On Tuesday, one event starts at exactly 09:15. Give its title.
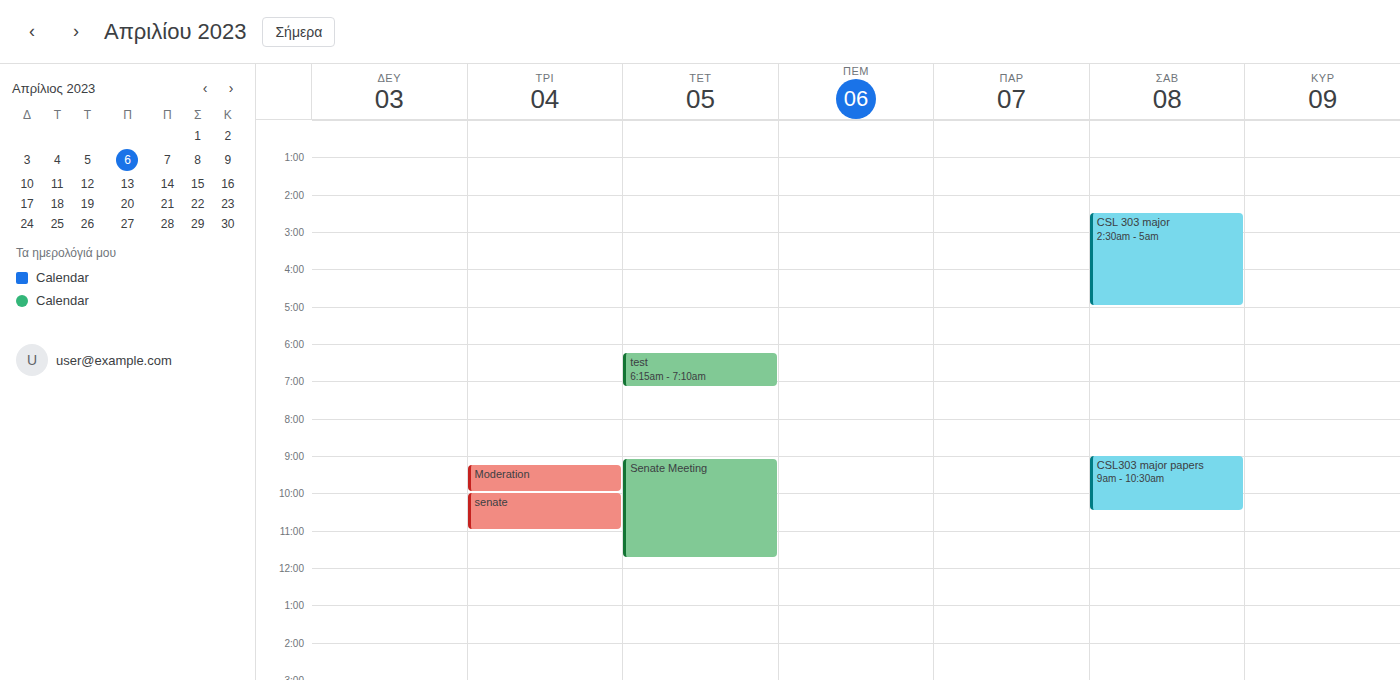
"Moderation"